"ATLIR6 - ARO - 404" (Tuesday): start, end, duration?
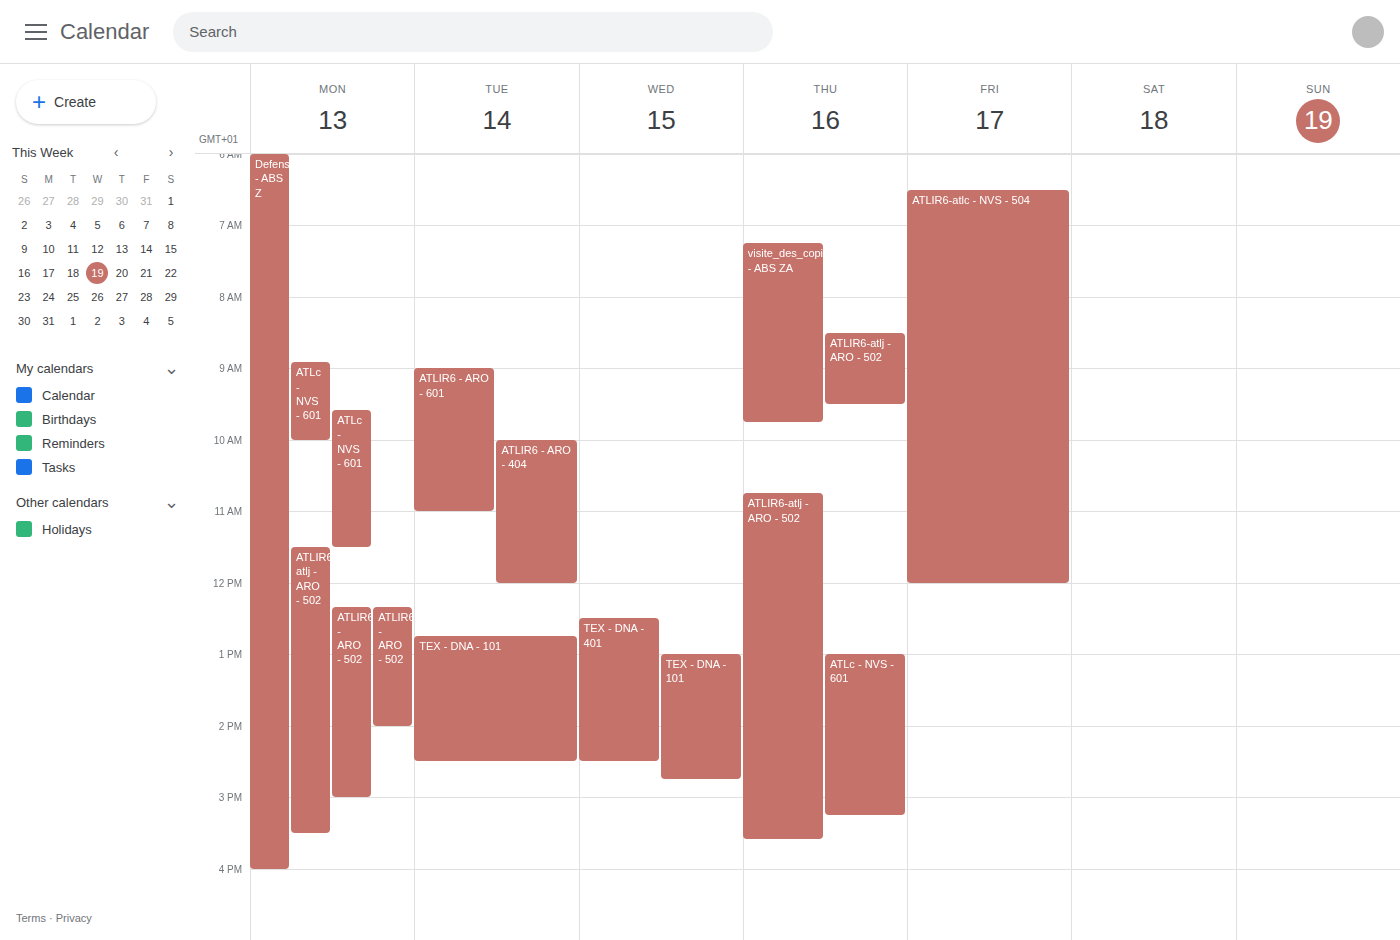
10:00 to 12:00, 2 hours